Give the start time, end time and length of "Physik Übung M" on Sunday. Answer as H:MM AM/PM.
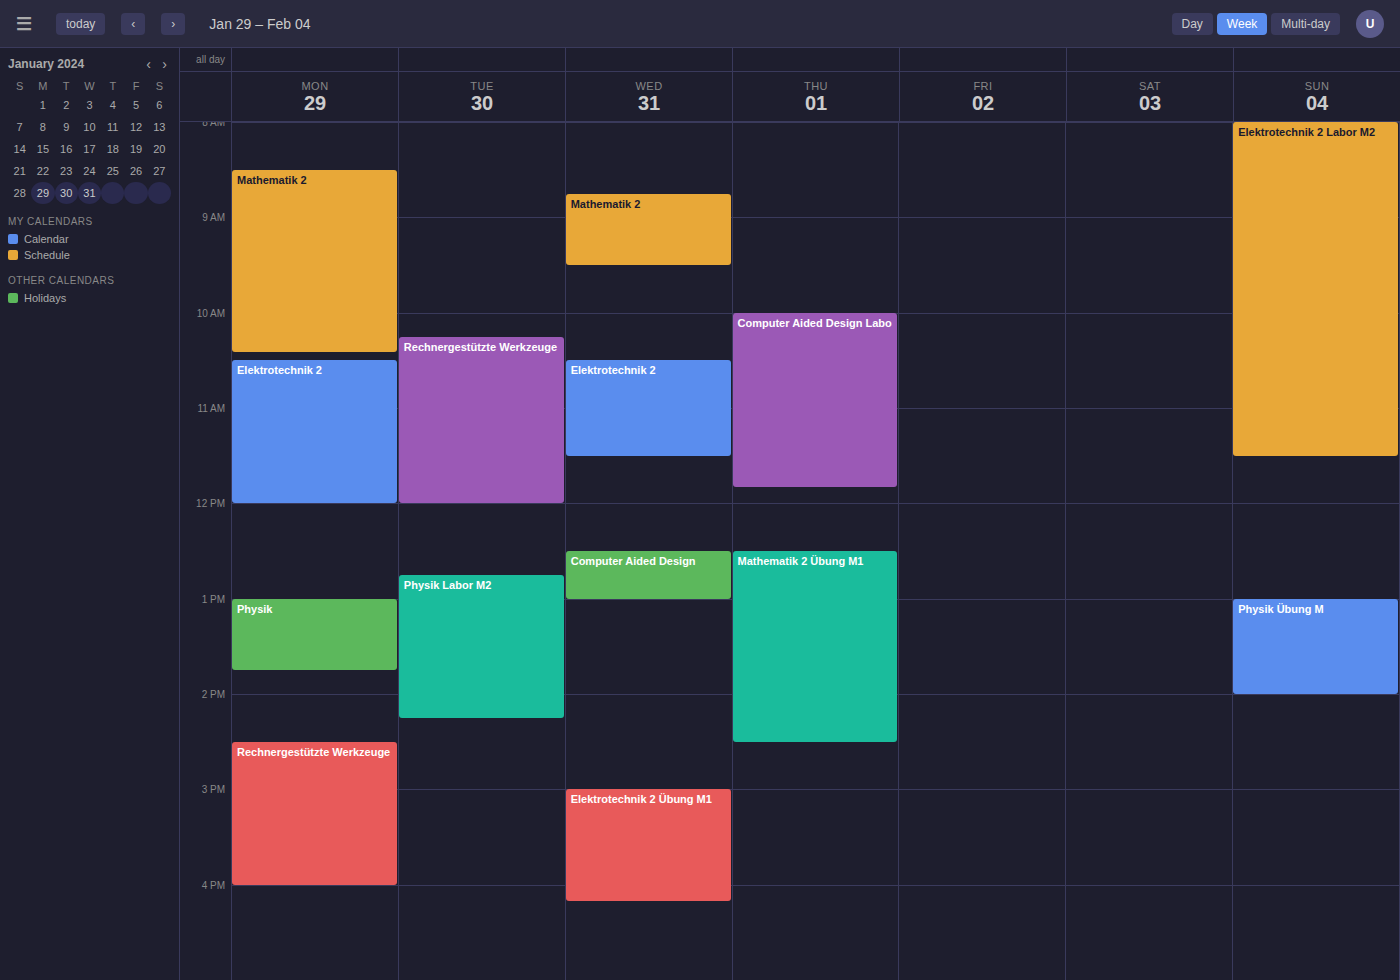
1:00 PM to 2:00 PM, 1 hour